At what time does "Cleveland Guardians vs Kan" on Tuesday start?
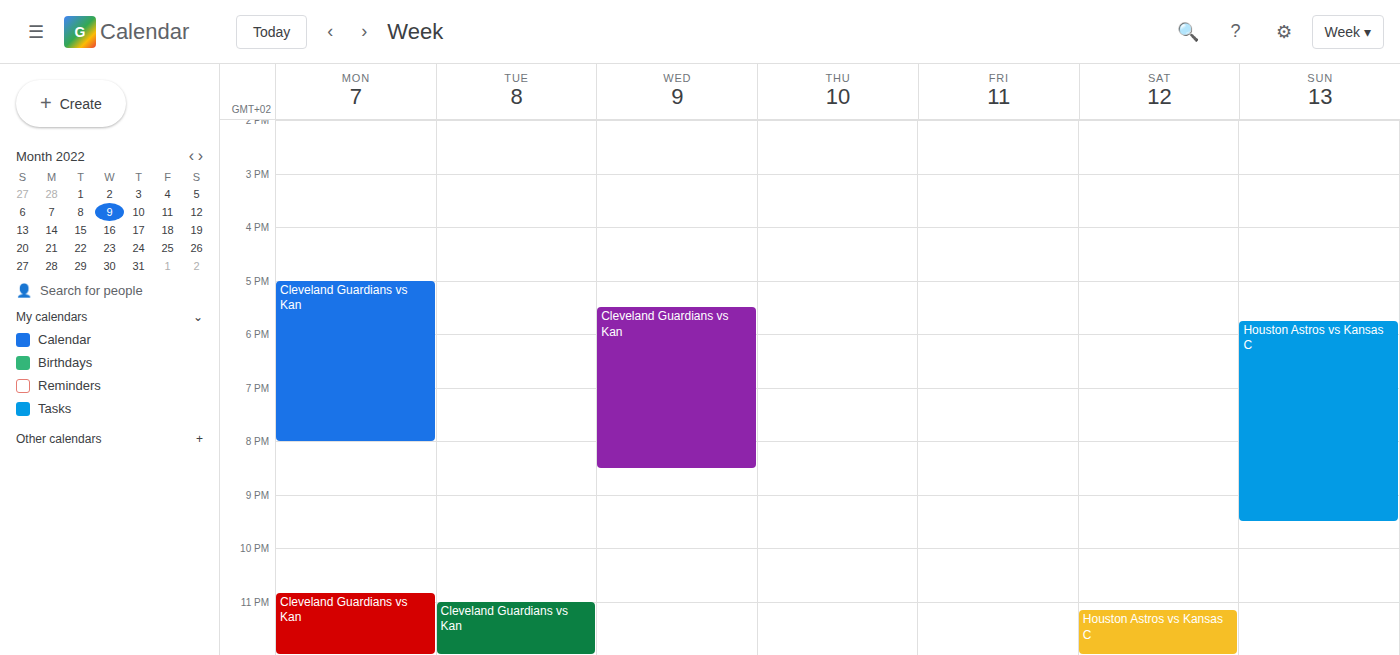
23:00